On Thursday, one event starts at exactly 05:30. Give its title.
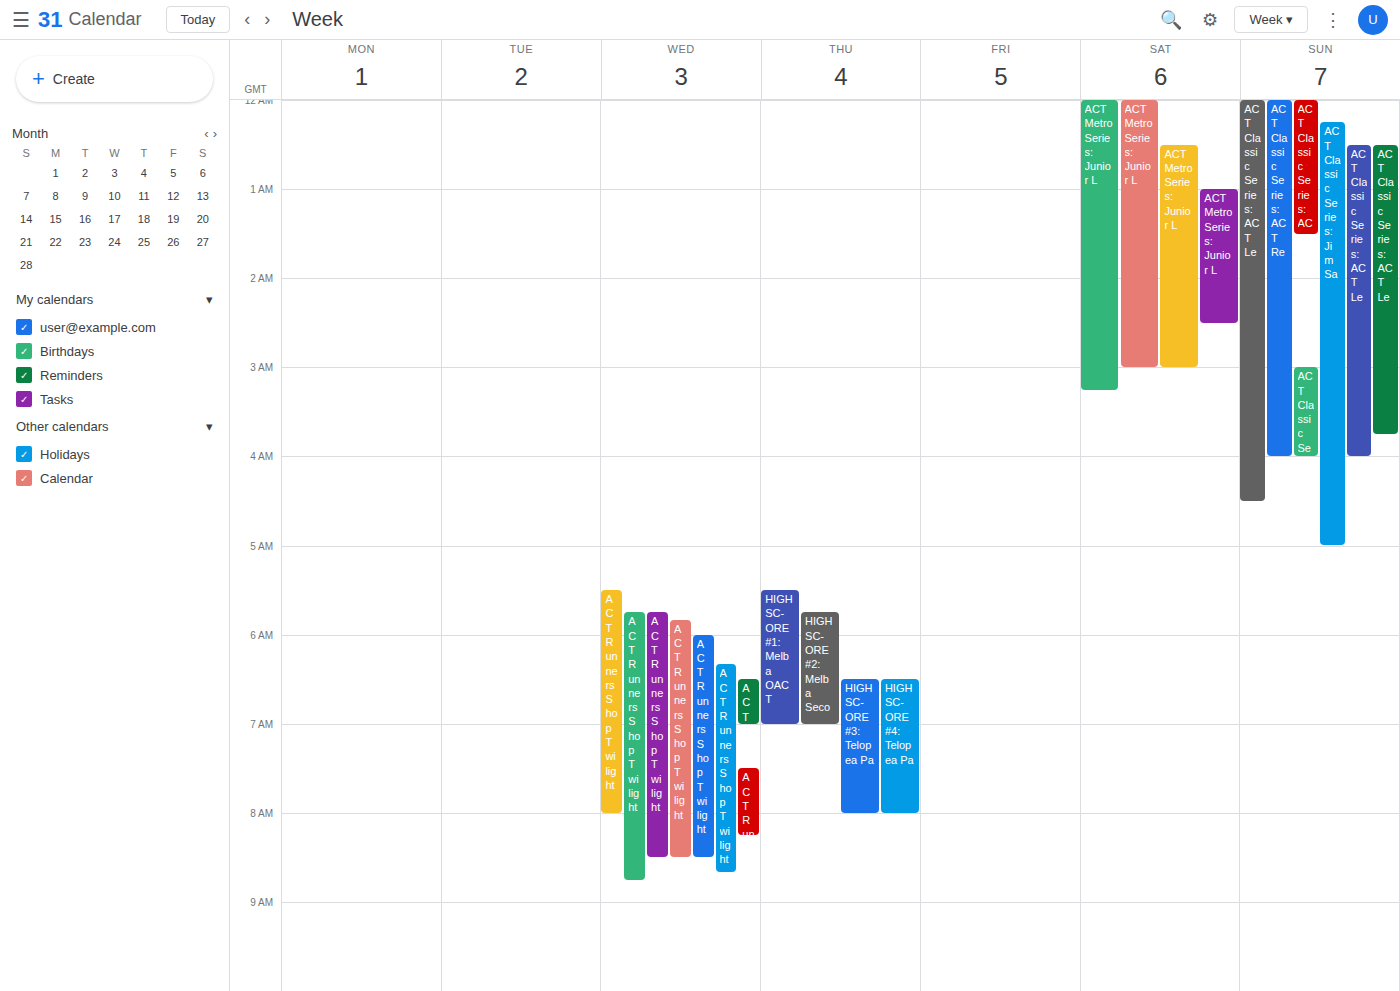
"HIGH SC-ORE #1: Melba OACT"